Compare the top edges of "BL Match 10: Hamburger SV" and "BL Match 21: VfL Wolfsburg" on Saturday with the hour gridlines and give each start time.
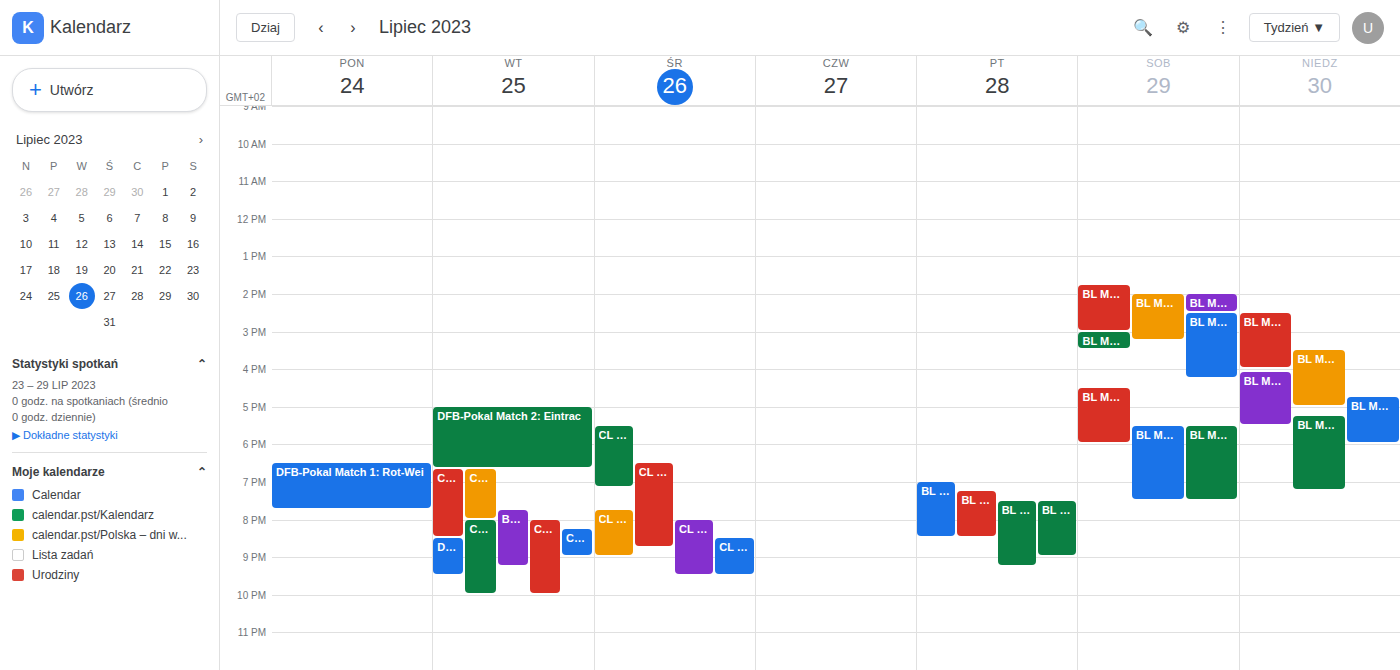
"BL Match 10: Hamburger SV": 2:30 PM, halfway between the 2 PM and 3 PM lines. "BL Match 21: VfL Wolfsburg": 3:00 PM, exactly on the 3 PM line.